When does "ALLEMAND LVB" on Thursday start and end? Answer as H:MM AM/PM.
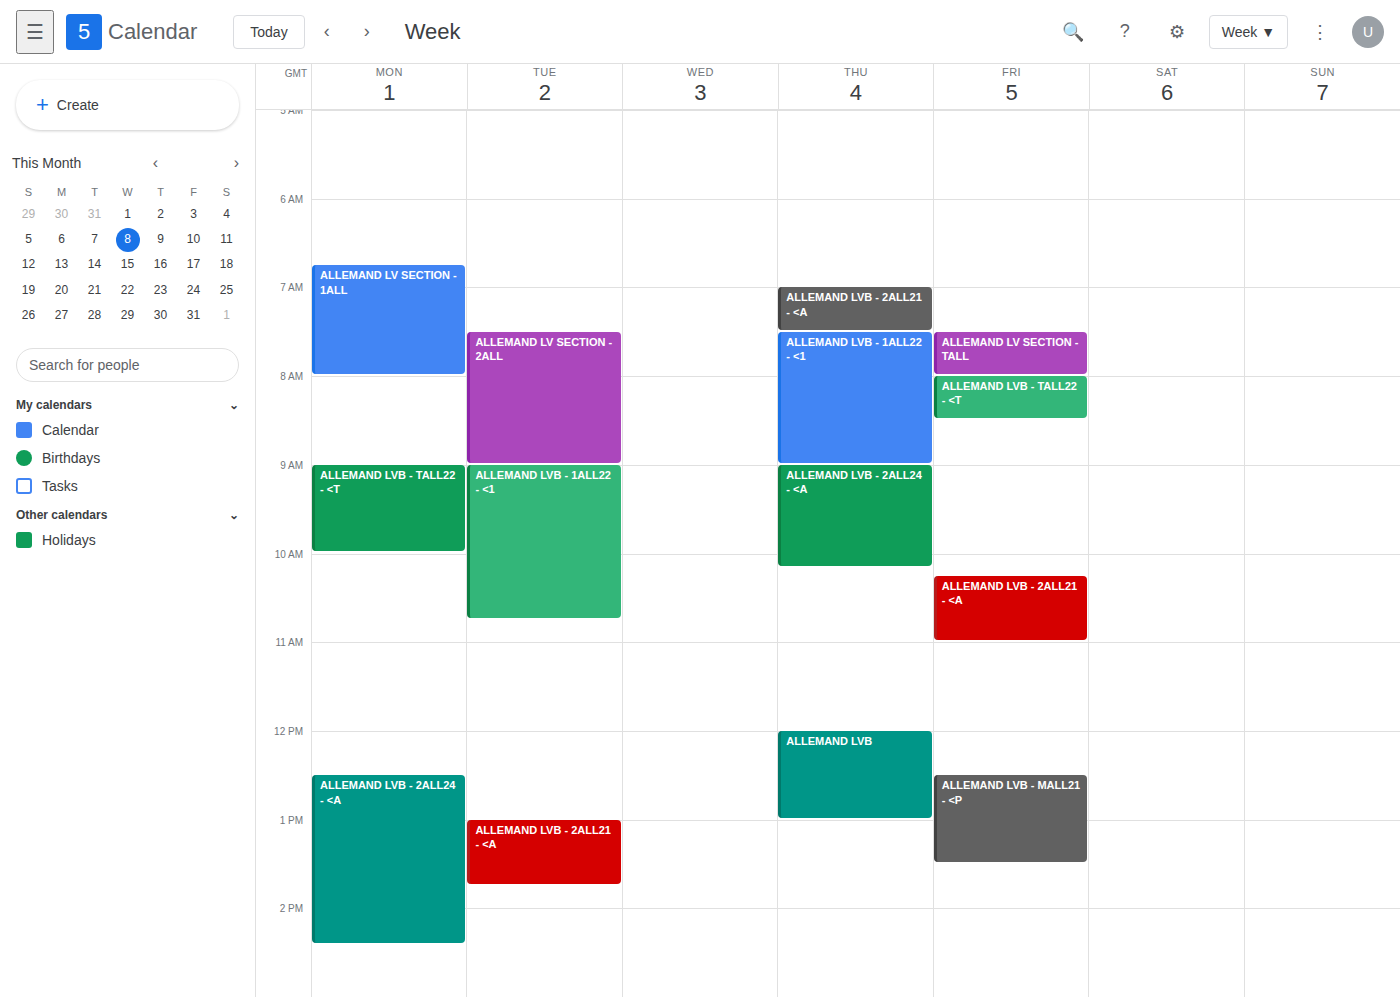
12:00 PM to 1:00 PM